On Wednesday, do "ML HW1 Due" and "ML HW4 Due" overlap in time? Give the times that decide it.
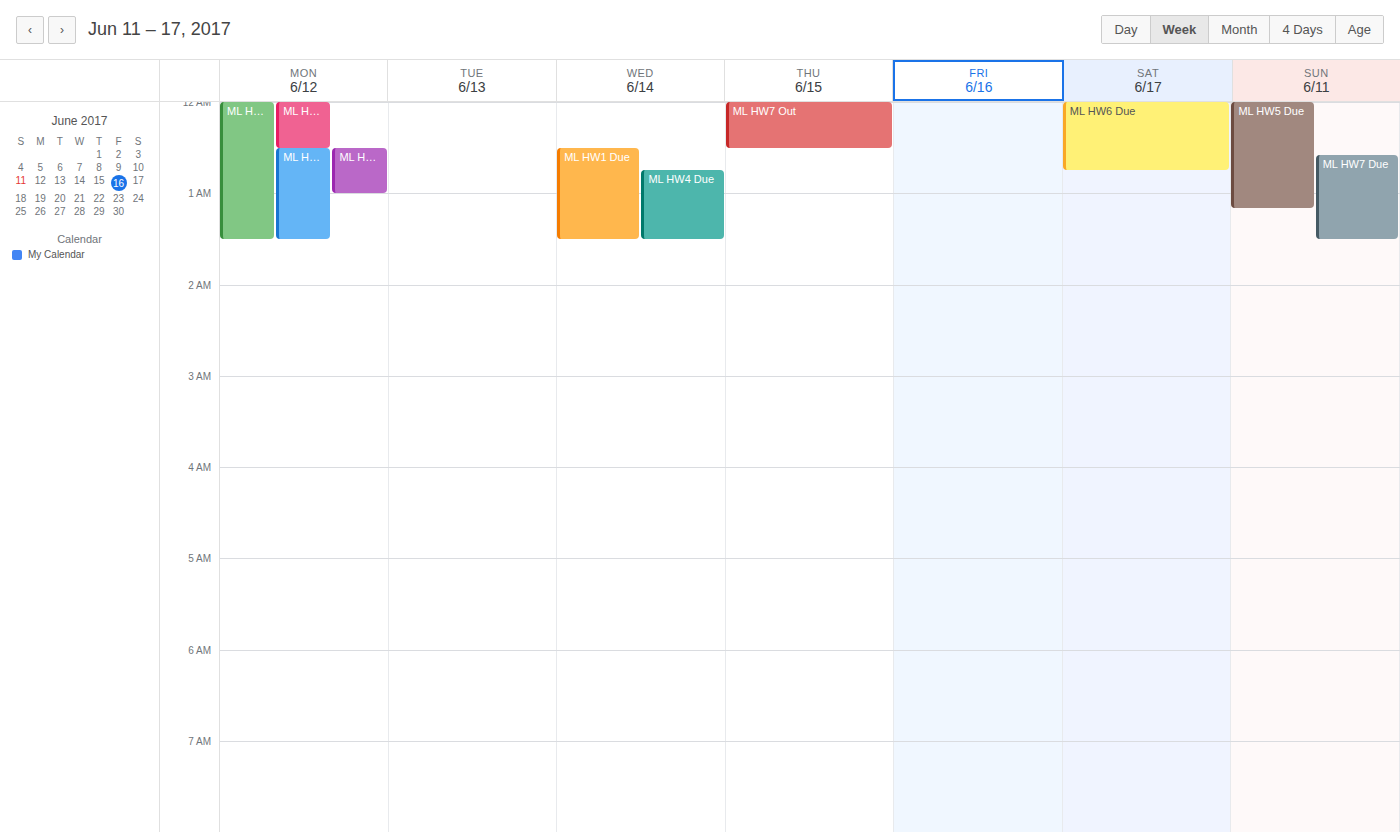
"ML HW4 Due" starts at 12:45 AM, before "ML HW1 Due" ends at 1:30 AM -- they overlap.